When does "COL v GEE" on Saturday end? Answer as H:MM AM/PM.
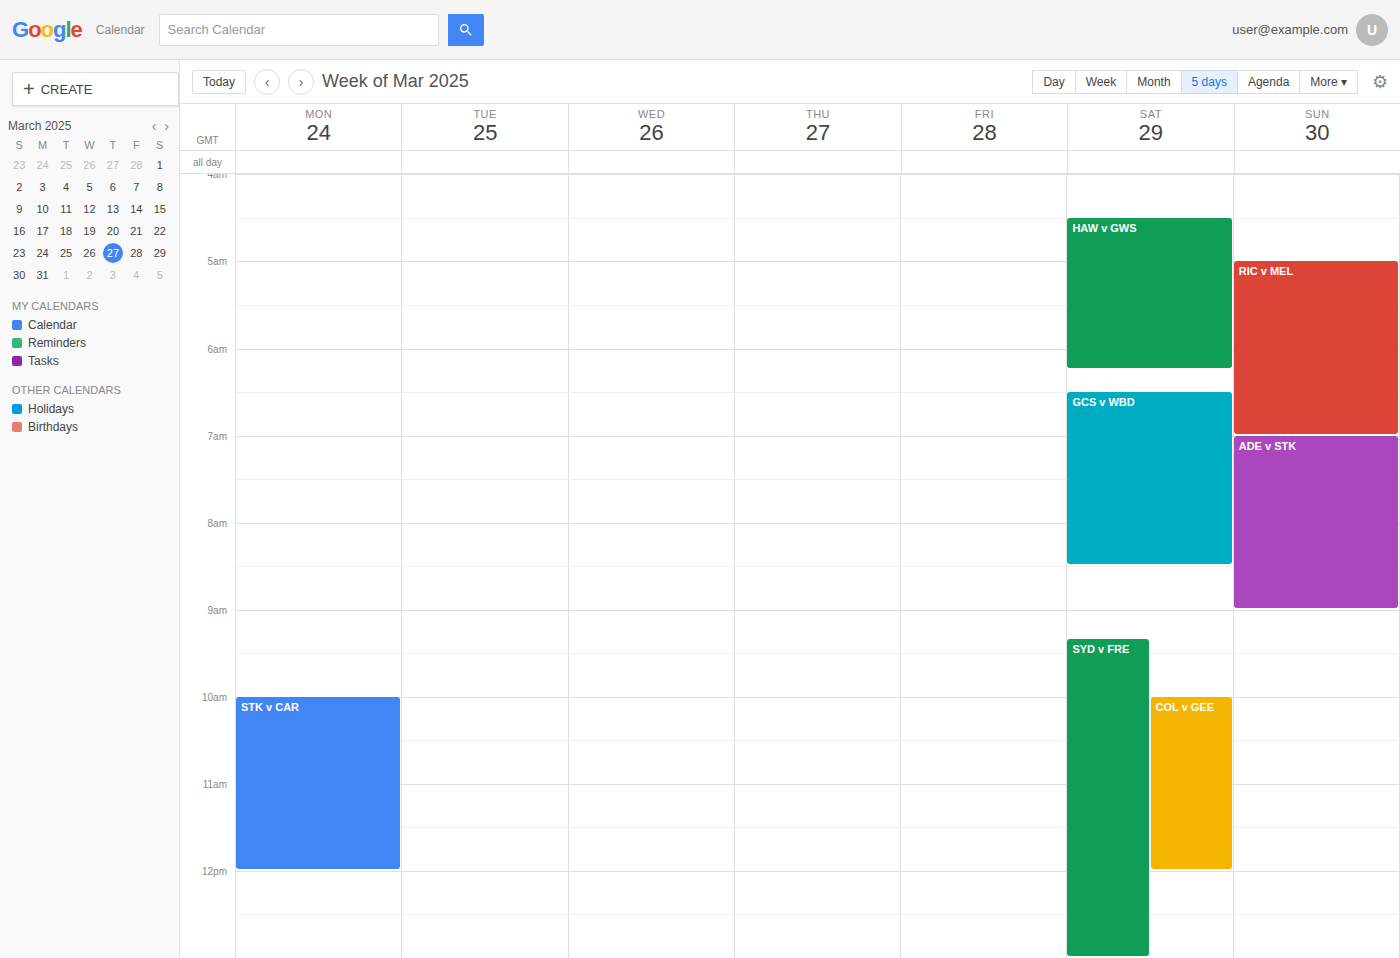
12:00 PM